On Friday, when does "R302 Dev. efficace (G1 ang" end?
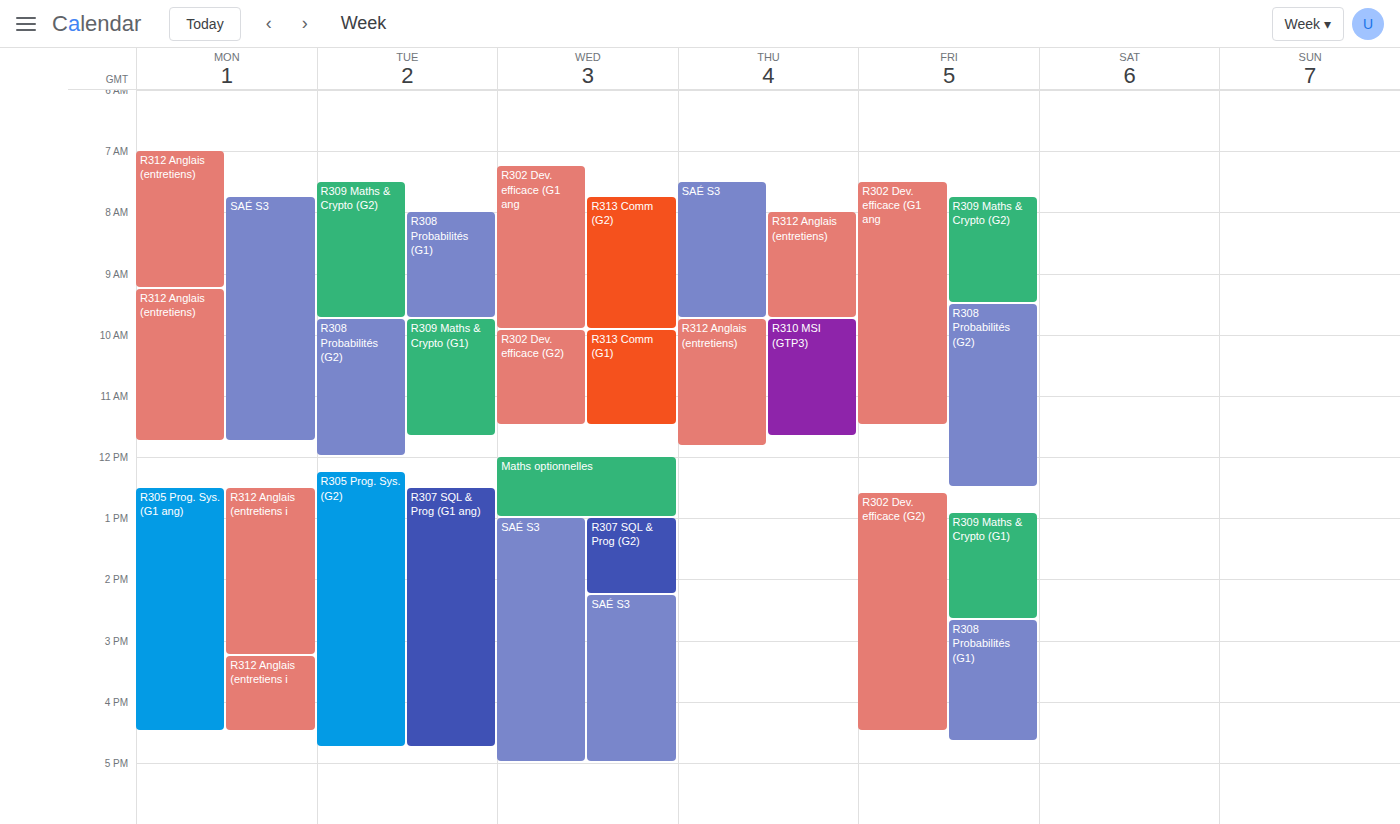
11:30 AM